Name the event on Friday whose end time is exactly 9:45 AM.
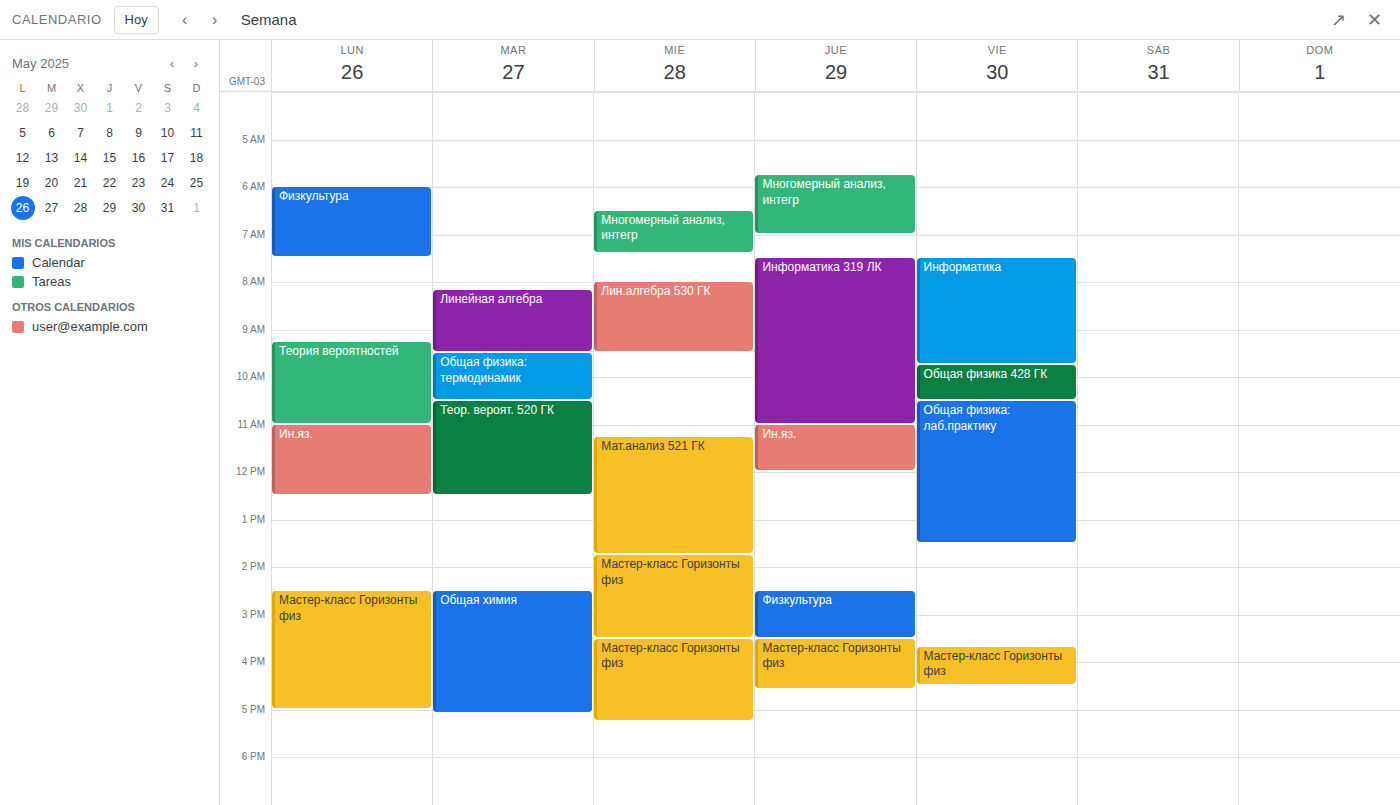
"Информатика"